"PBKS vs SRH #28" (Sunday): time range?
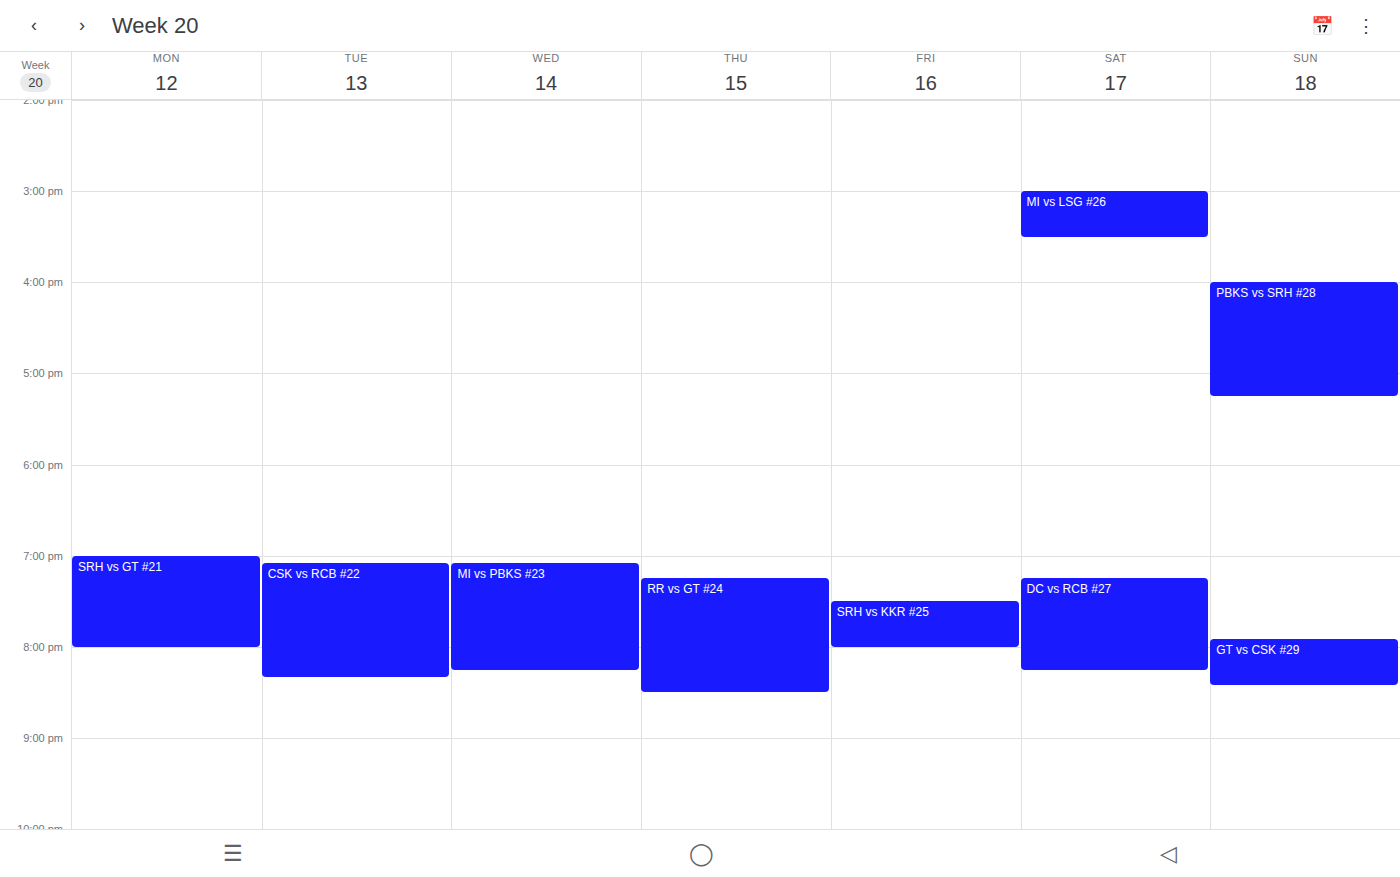
4:00 PM to 5:15 PM